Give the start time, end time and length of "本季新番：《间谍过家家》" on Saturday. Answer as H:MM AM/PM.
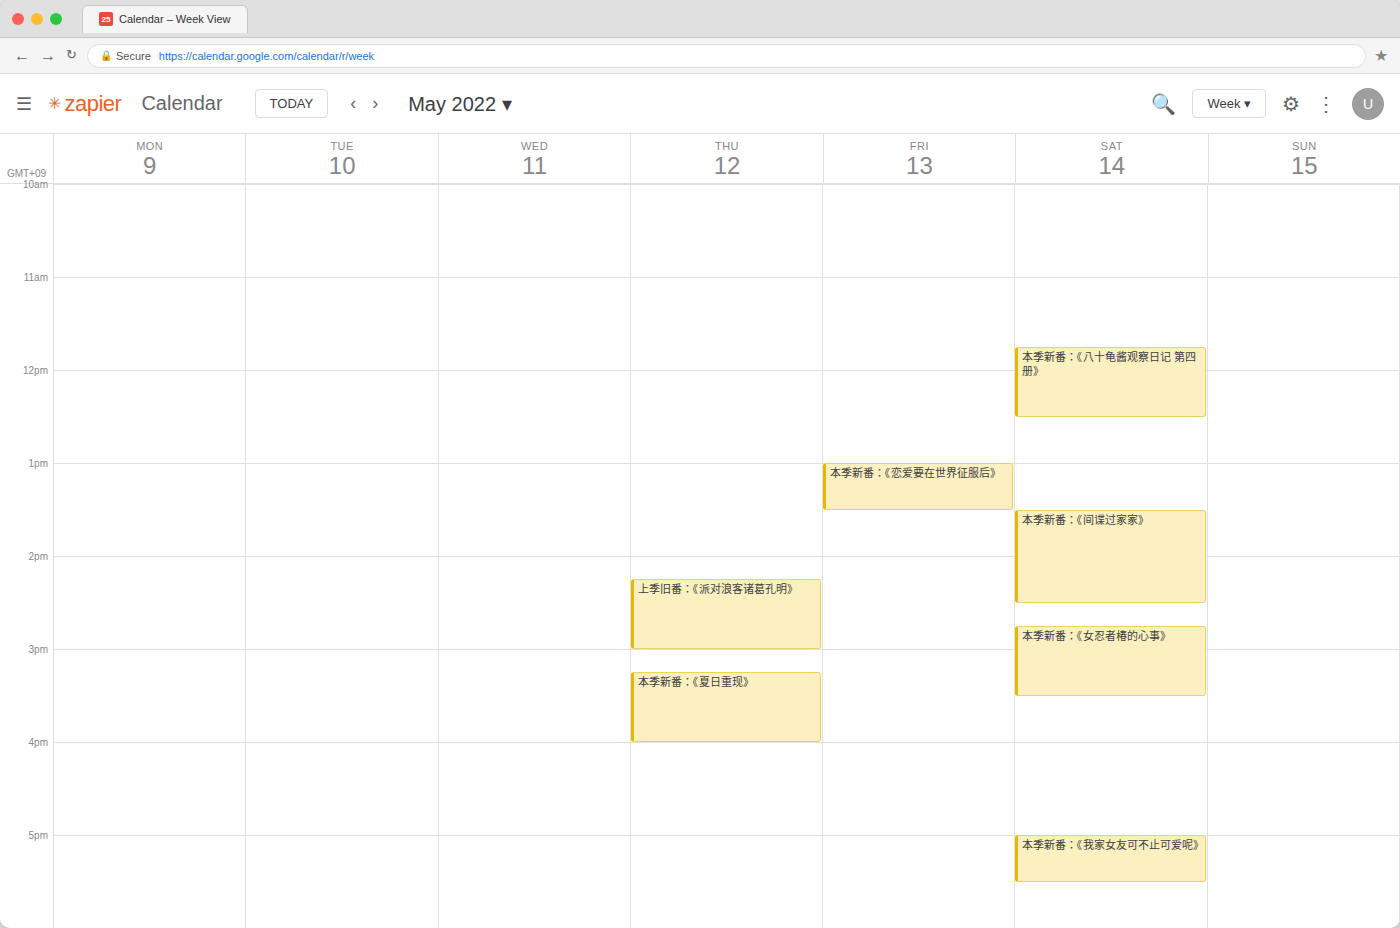
1:30 PM to 2:30 PM, 1 hour